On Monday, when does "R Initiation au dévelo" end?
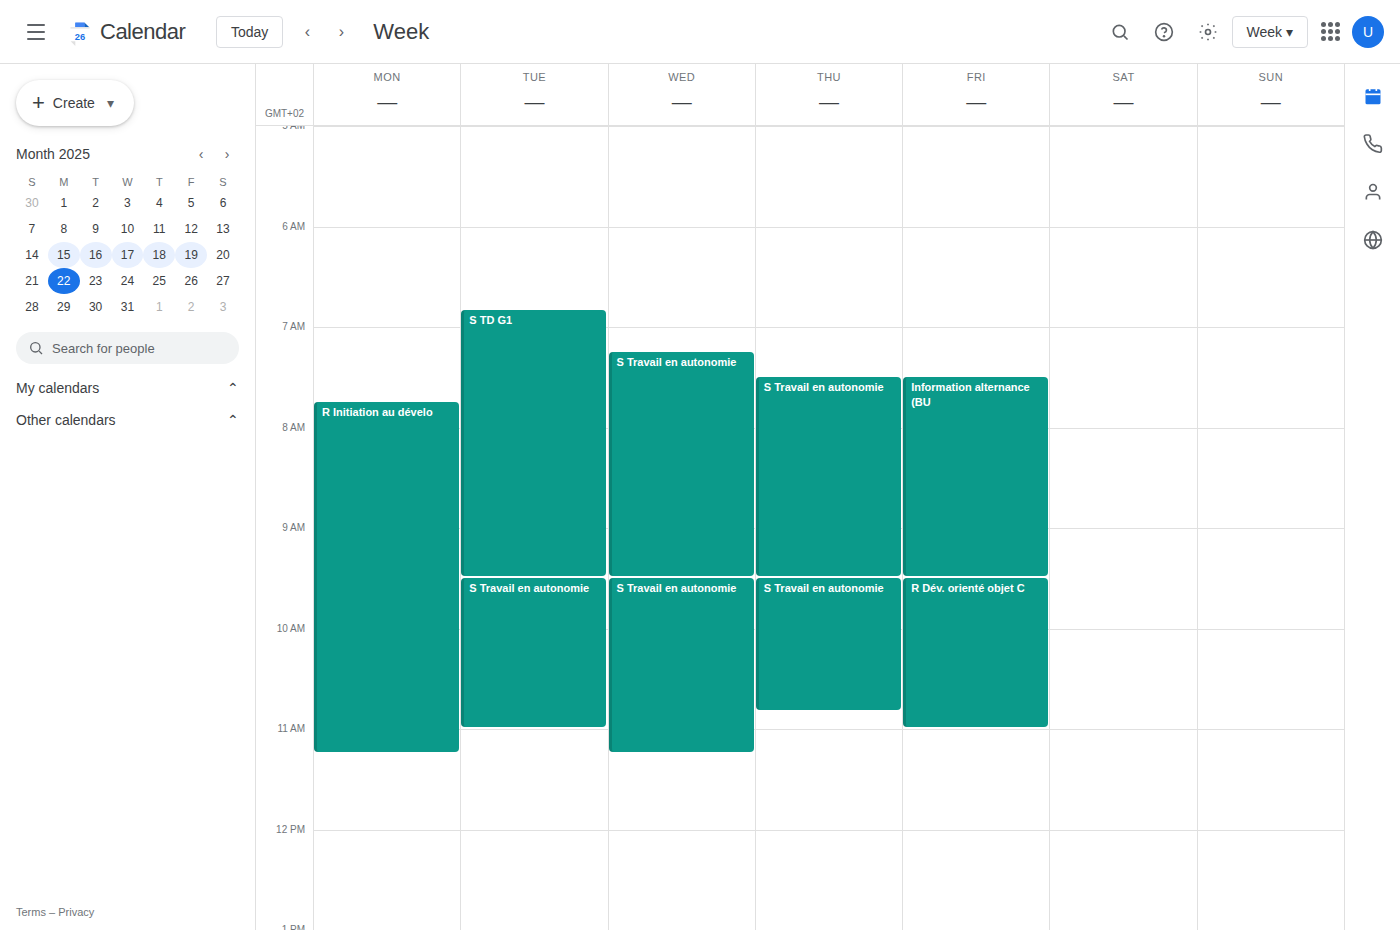
11:15 AM